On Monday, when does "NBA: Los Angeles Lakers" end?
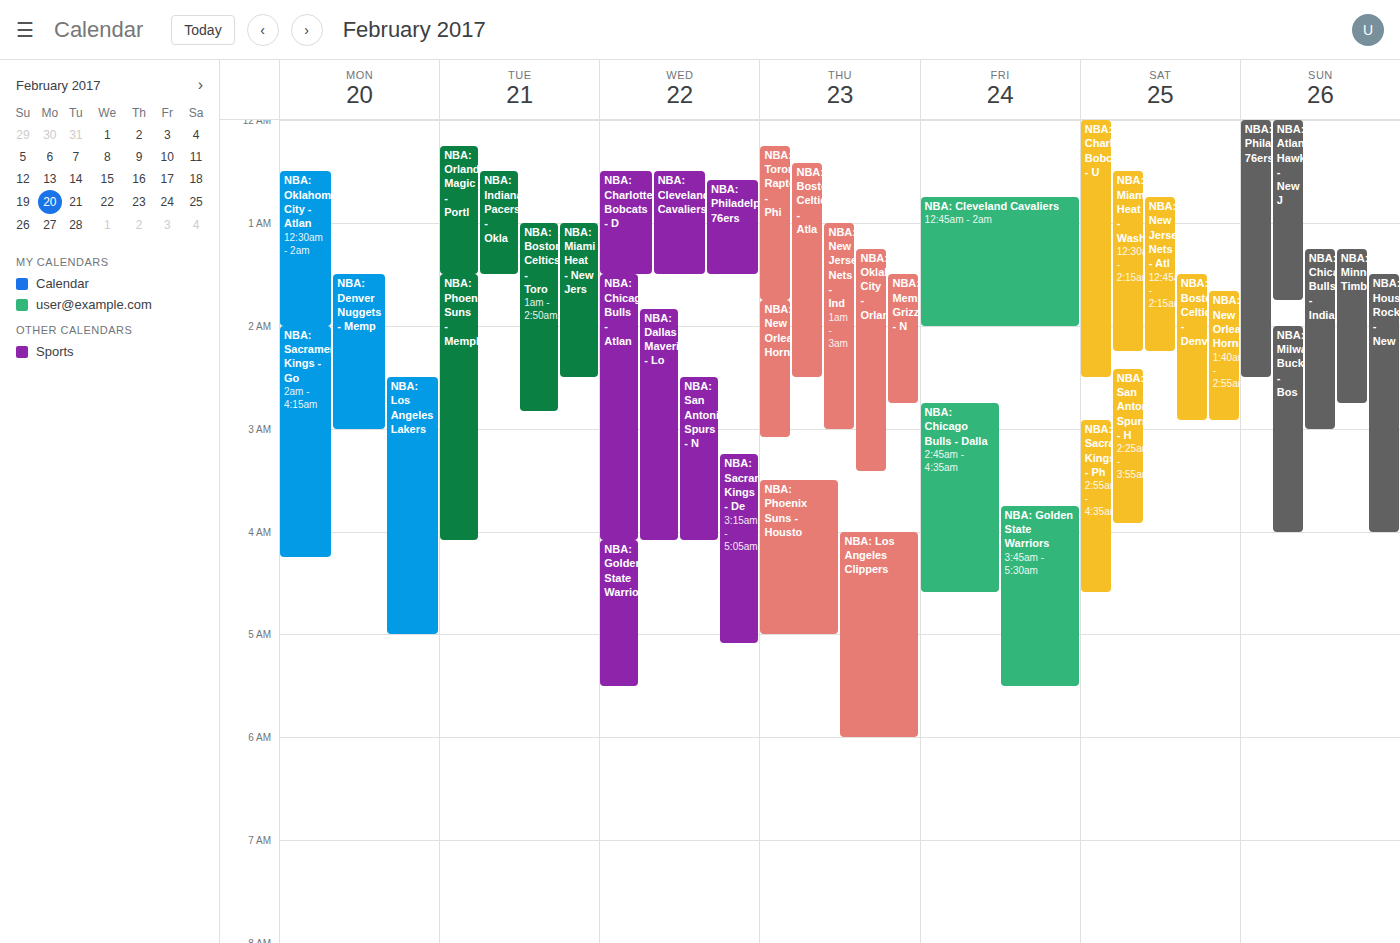
5:00 AM